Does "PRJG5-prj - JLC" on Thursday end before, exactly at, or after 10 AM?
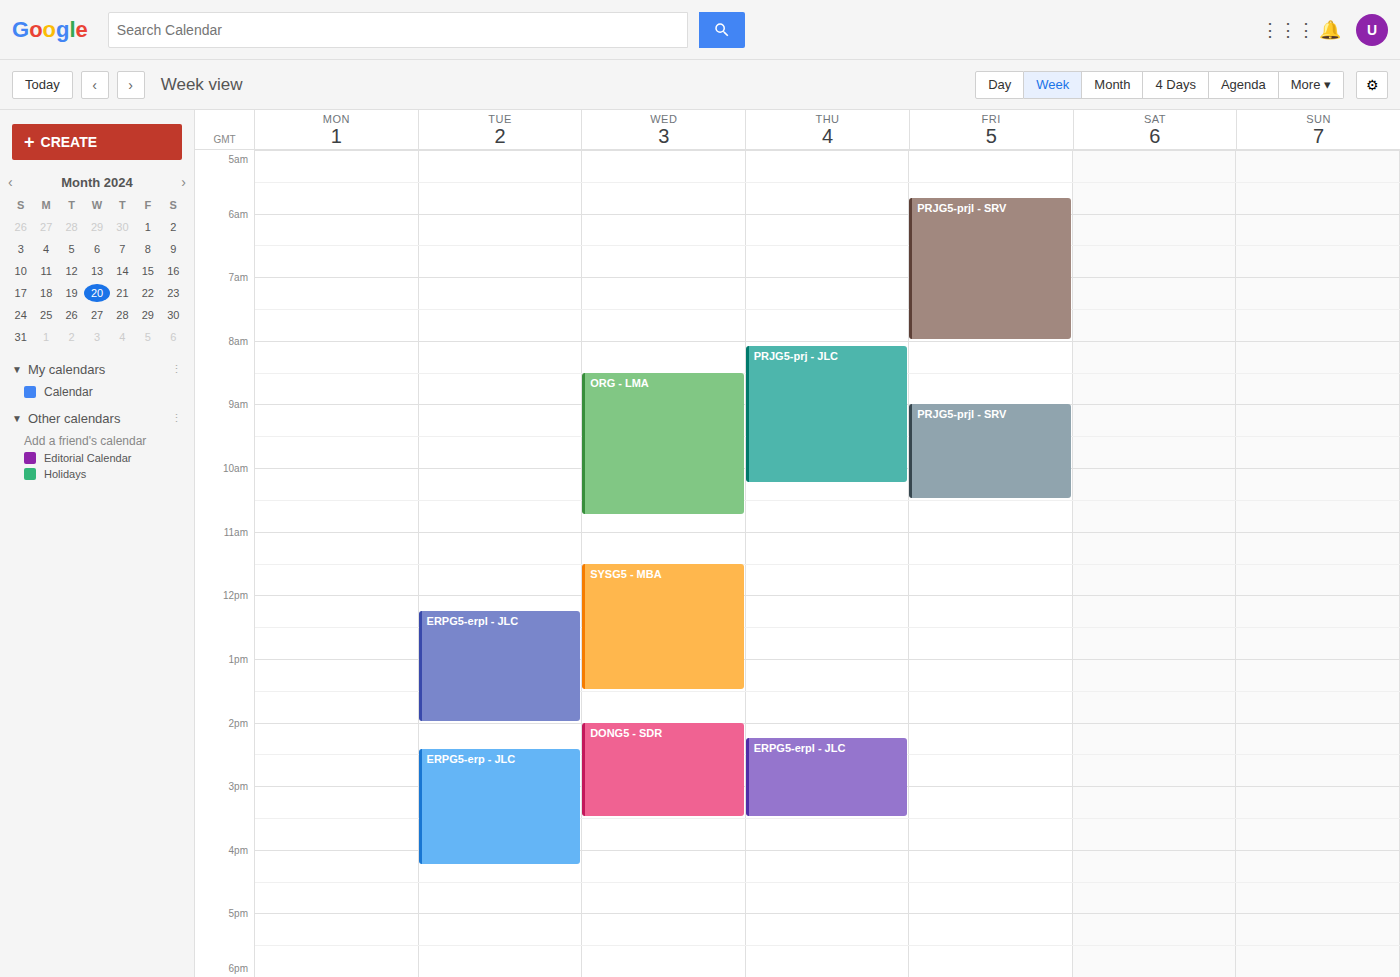
10:15 AM -- after 10 AM, 15 minutes below the 10 AM line.